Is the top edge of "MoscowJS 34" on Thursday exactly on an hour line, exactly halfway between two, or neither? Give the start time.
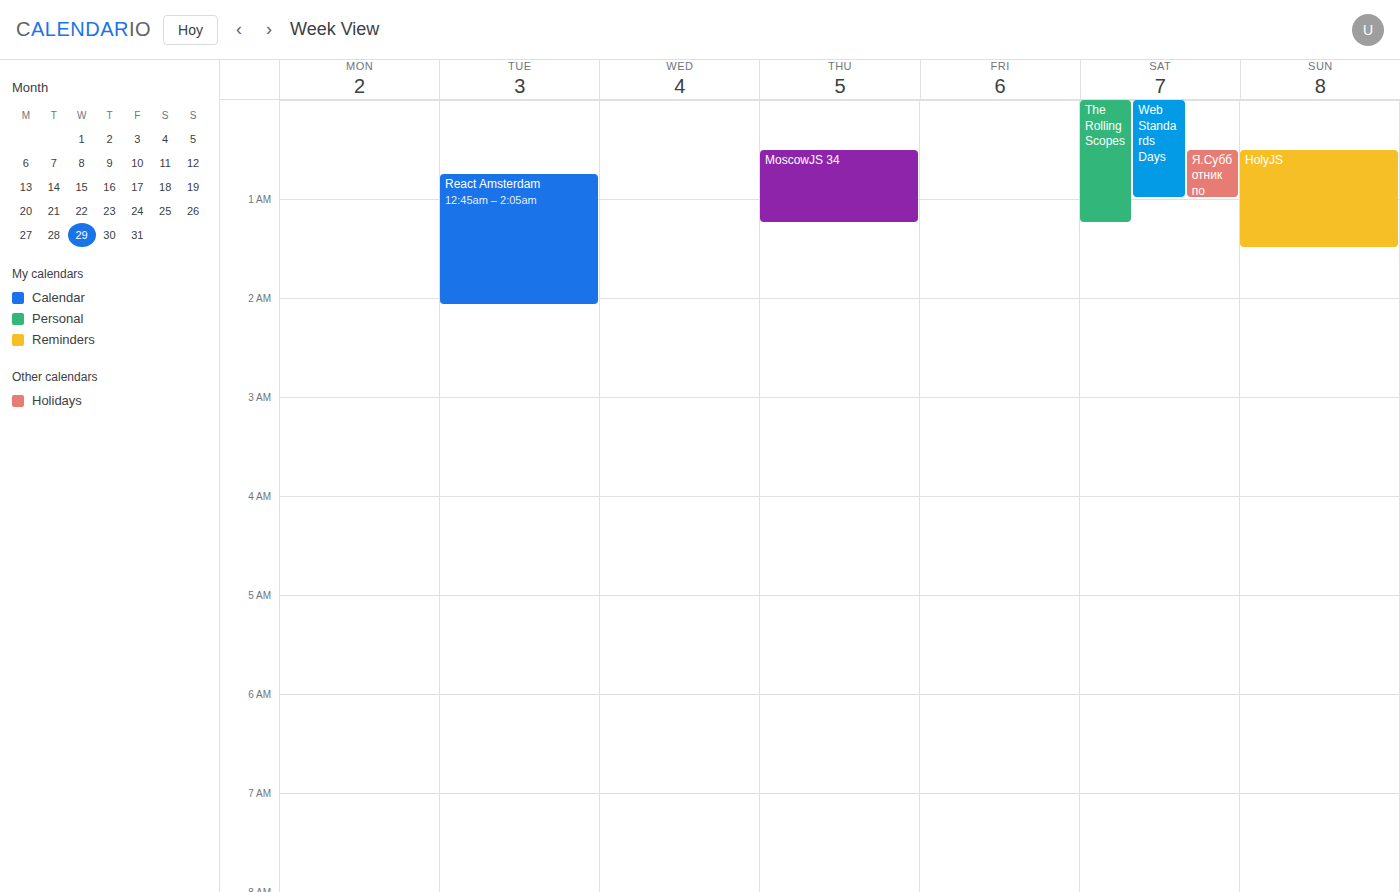
12:30 AM -- halfway between the 12 AM and 1 AM lines.